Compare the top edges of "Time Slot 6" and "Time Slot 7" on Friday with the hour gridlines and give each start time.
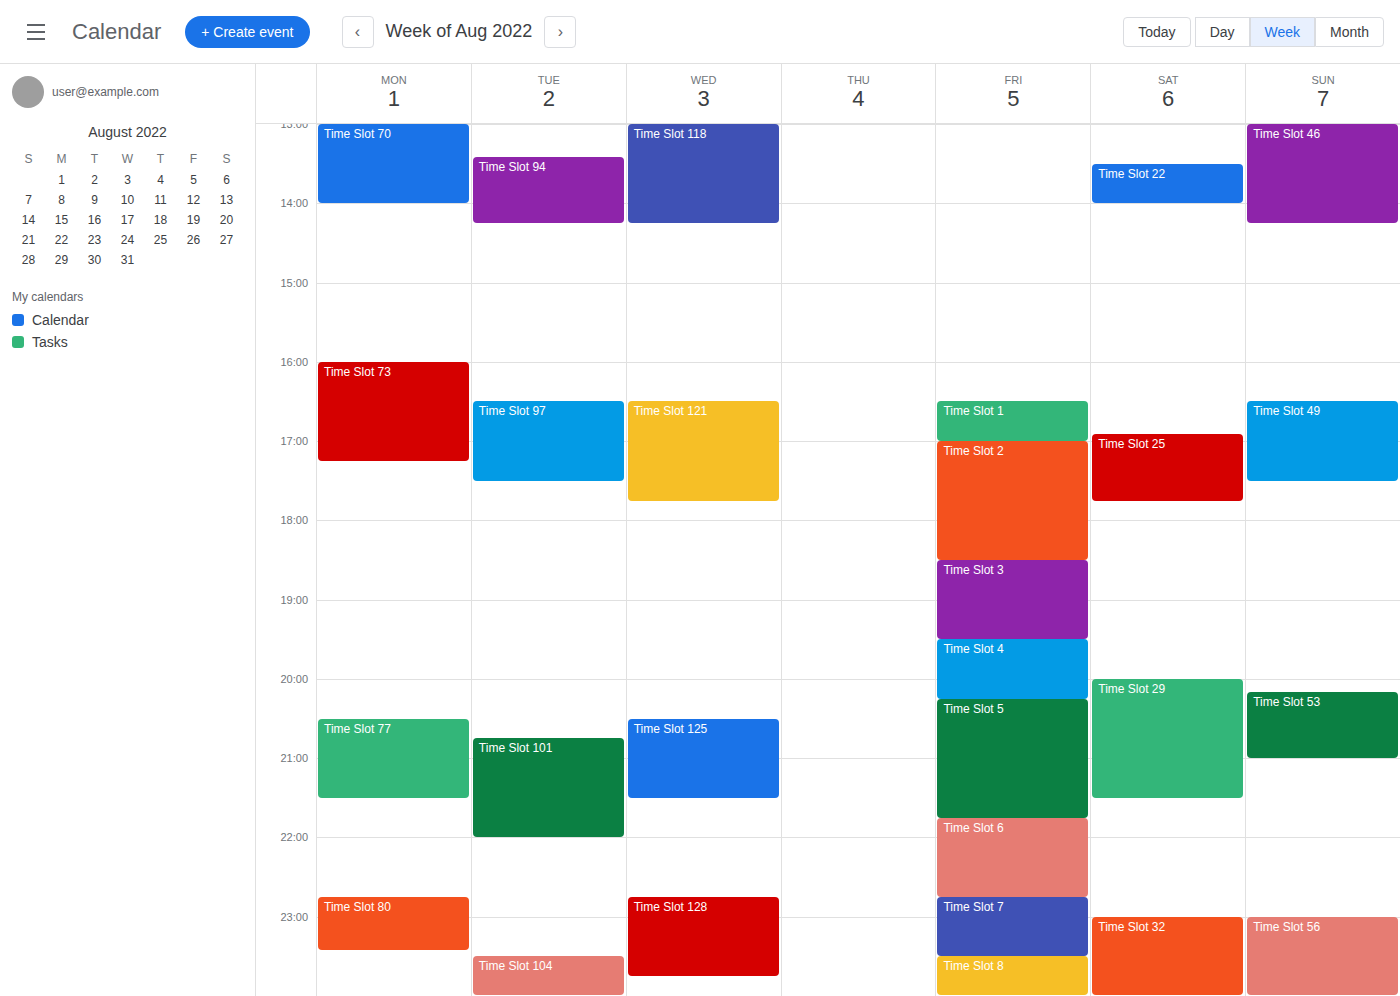
"Time Slot 6": 21:45, neither: three quarters of the way from the 21:00 line to the 22:00 line. "Time Slot 7": 22:45, neither: three quarters of the way from the 22:00 line to the 23:00 line.